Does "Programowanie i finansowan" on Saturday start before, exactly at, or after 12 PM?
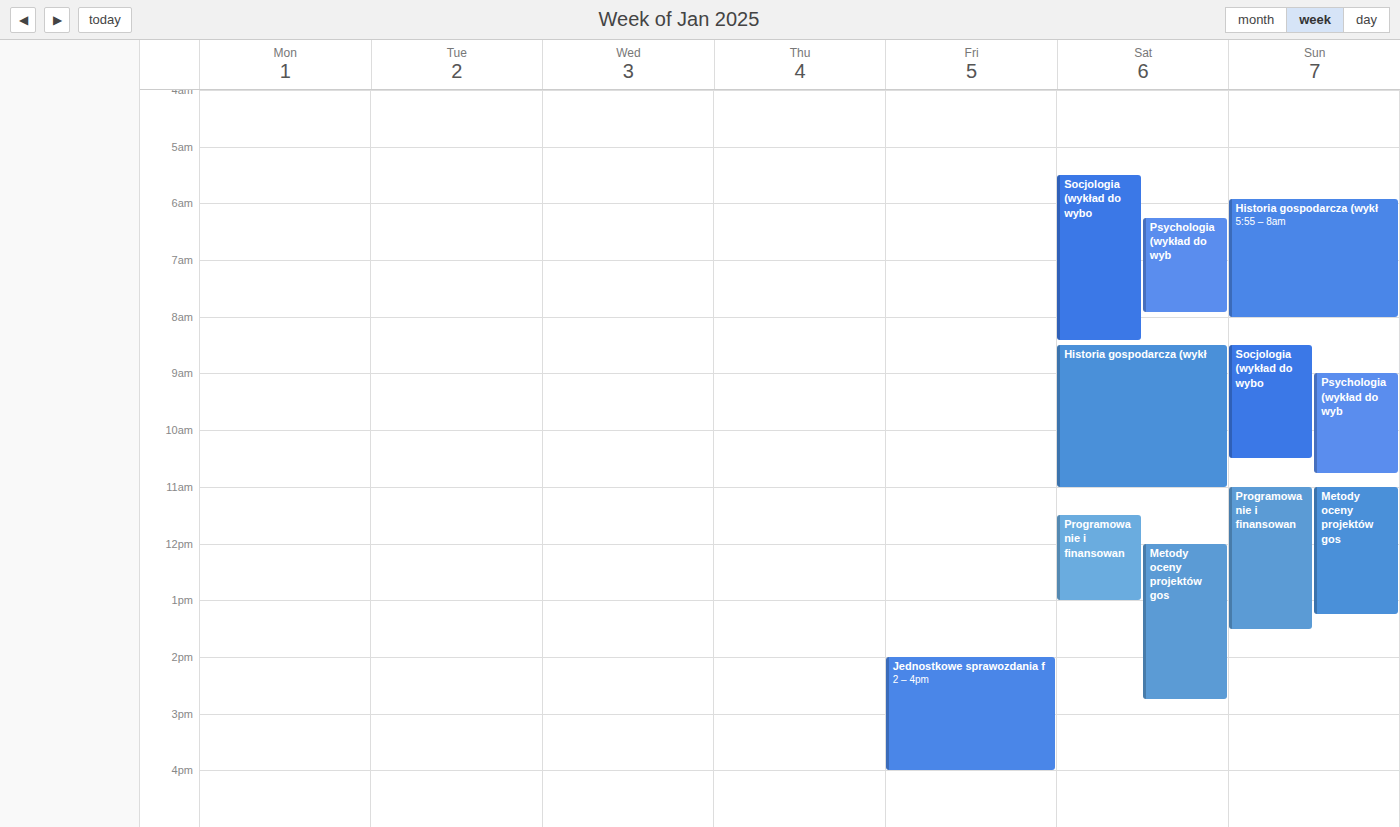
11:30 AM -- before 12 PM, 30 minutes above the 12 PM line.